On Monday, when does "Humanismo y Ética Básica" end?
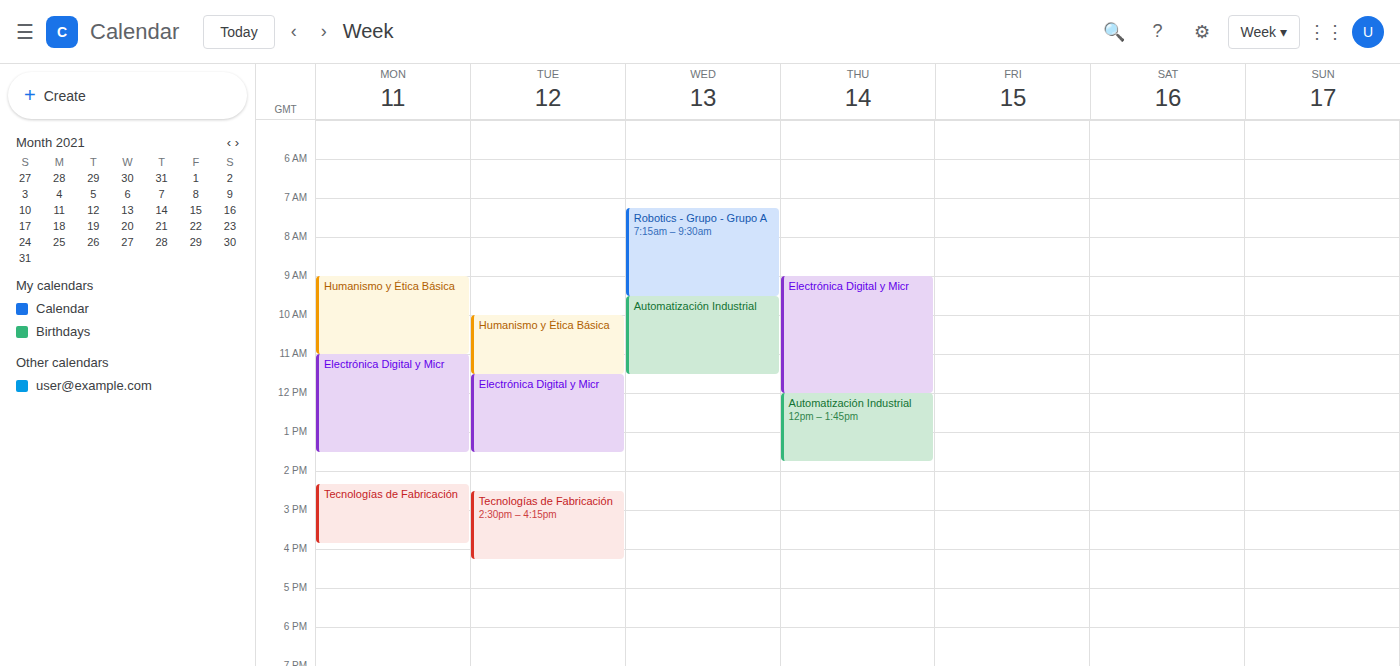
11:00 AM